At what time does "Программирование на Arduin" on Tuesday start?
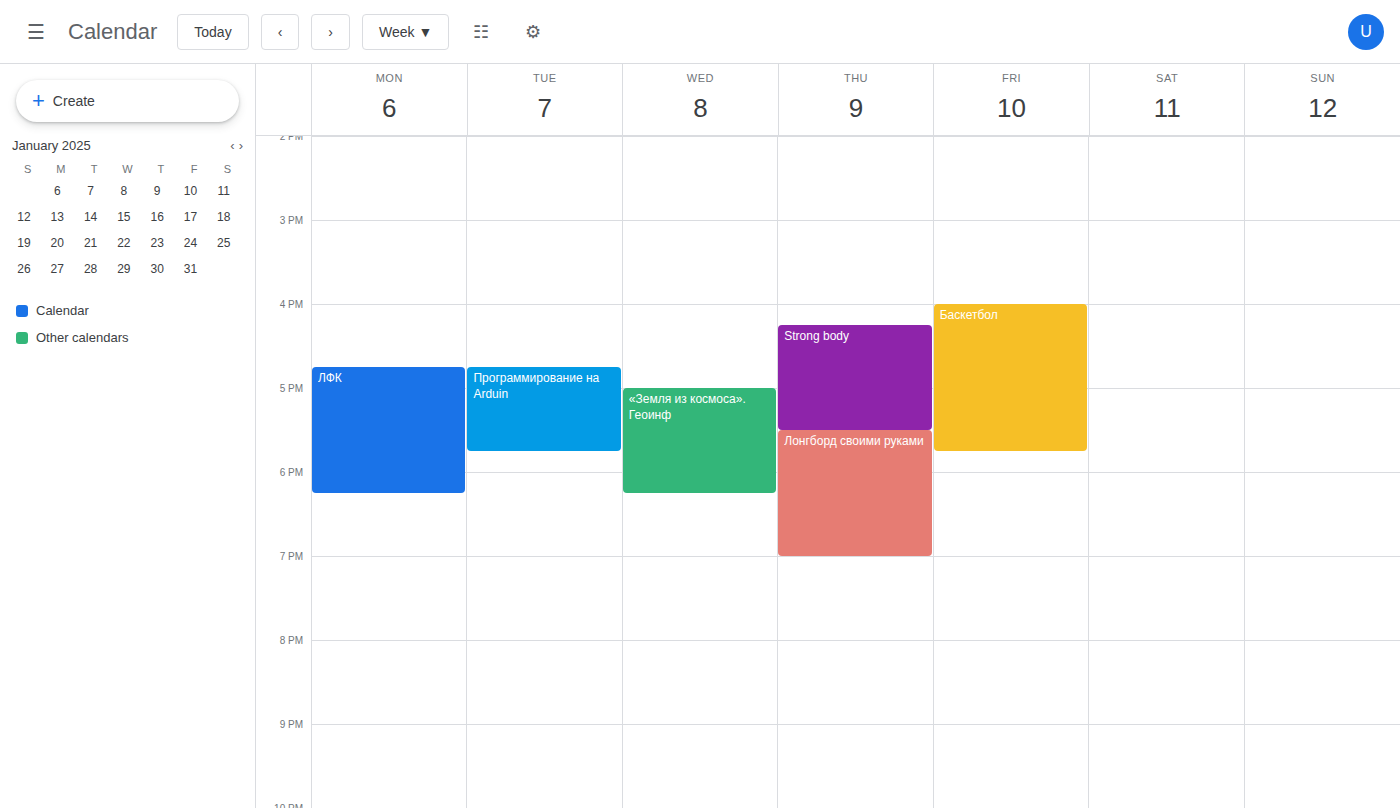
4:45 PM